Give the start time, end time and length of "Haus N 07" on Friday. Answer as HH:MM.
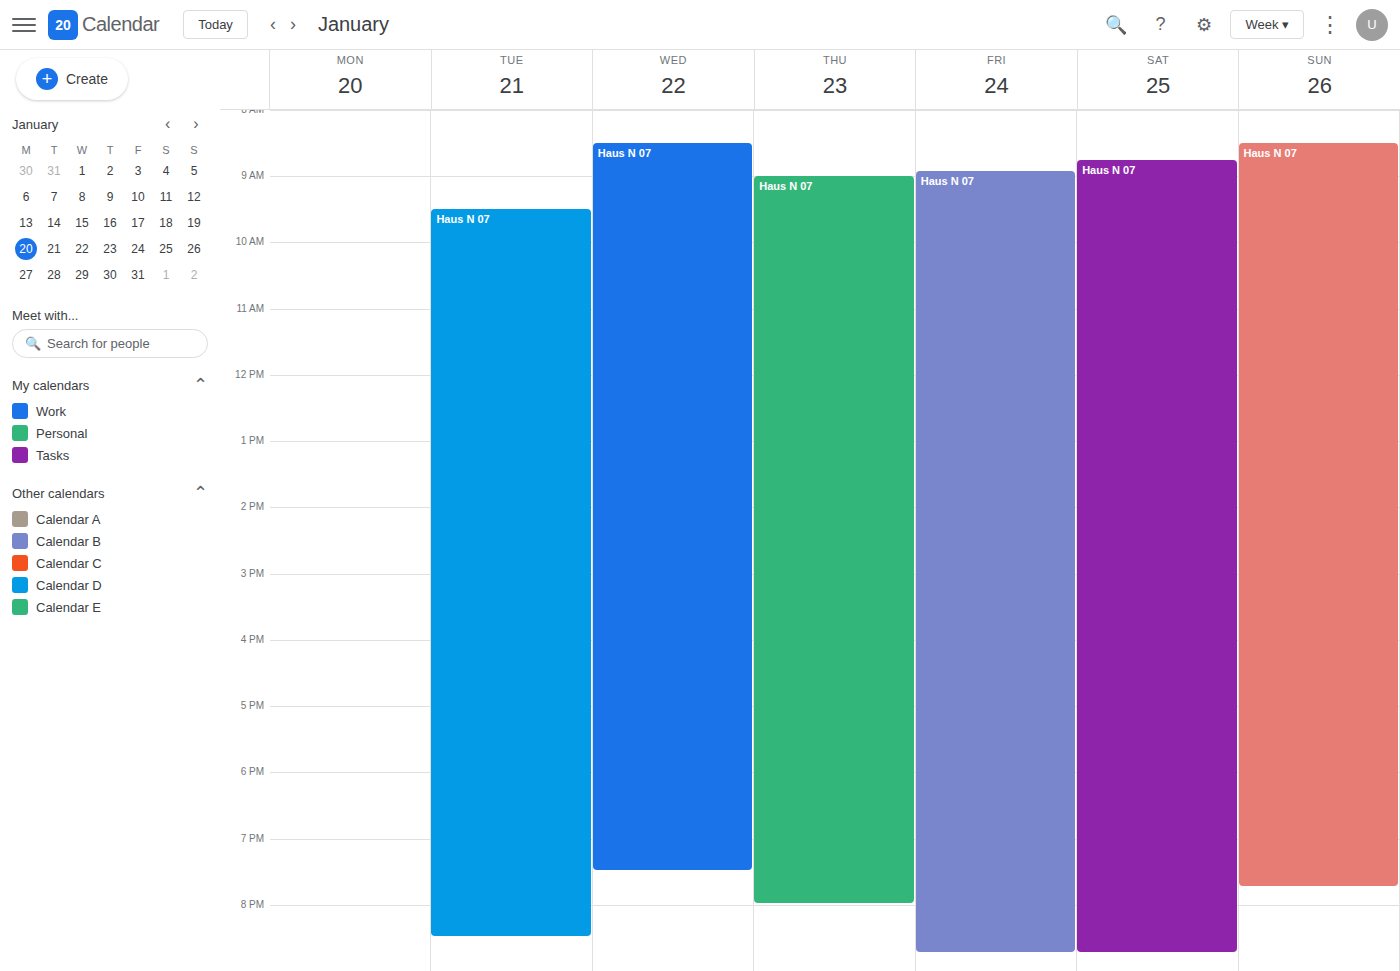
08:55 to 20:45, 11 hours 50 minutes